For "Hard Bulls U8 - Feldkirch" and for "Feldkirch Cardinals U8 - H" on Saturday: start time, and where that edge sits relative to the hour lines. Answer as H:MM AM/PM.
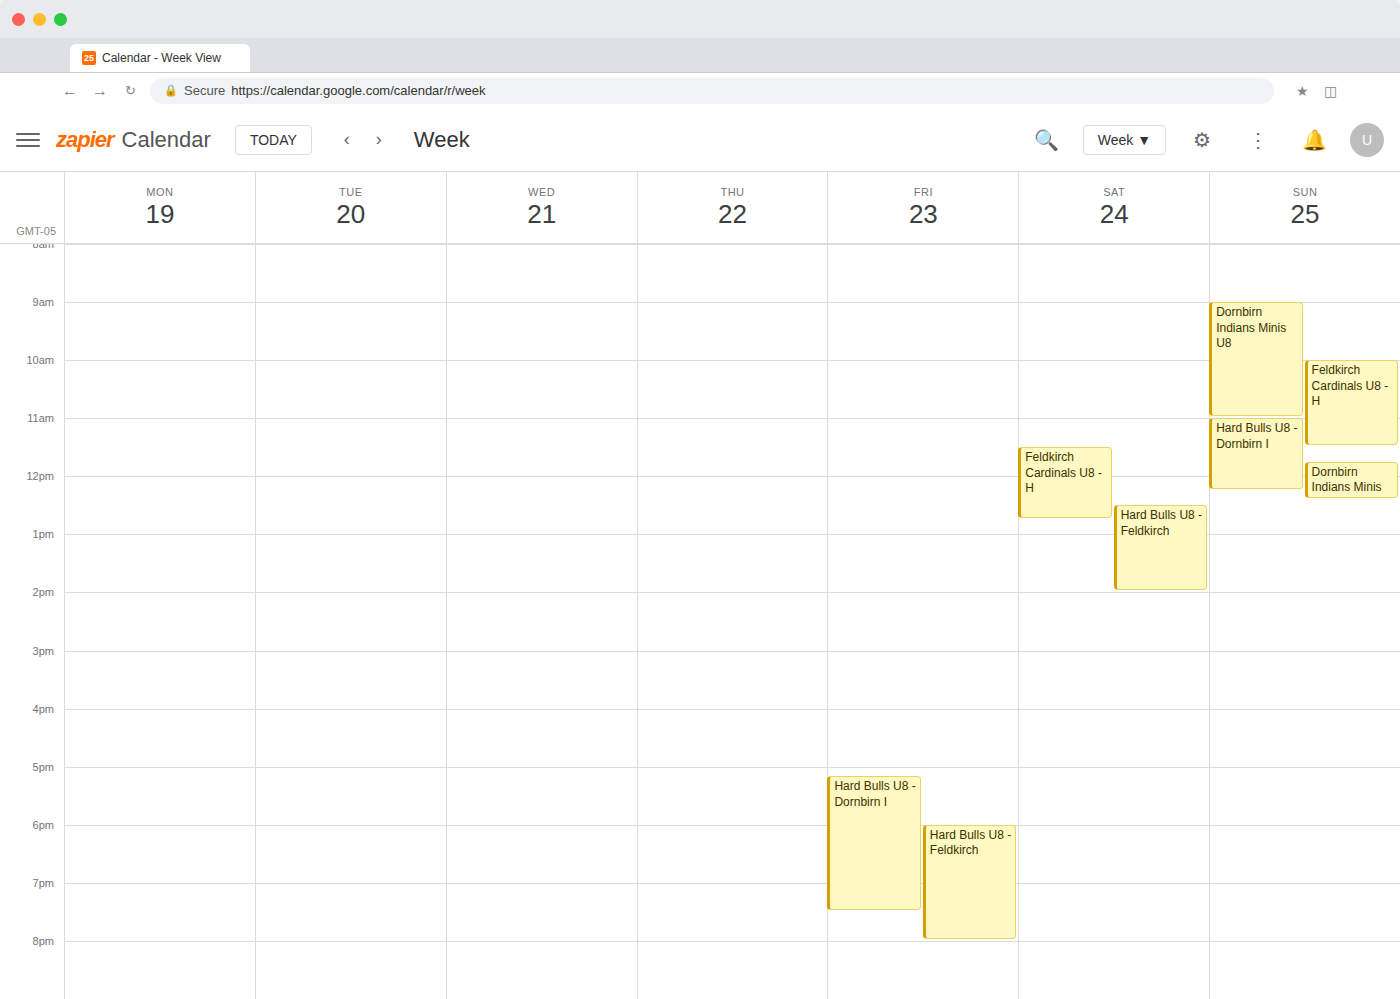
"Hard Bulls U8 - Feldkirch": 12:30 PM, halfway between the 12 PM and 1 PM lines. "Feldkirch Cardinals U8 - H": 11:30 AM, halfway between the 11 AM and 12 PM lines.